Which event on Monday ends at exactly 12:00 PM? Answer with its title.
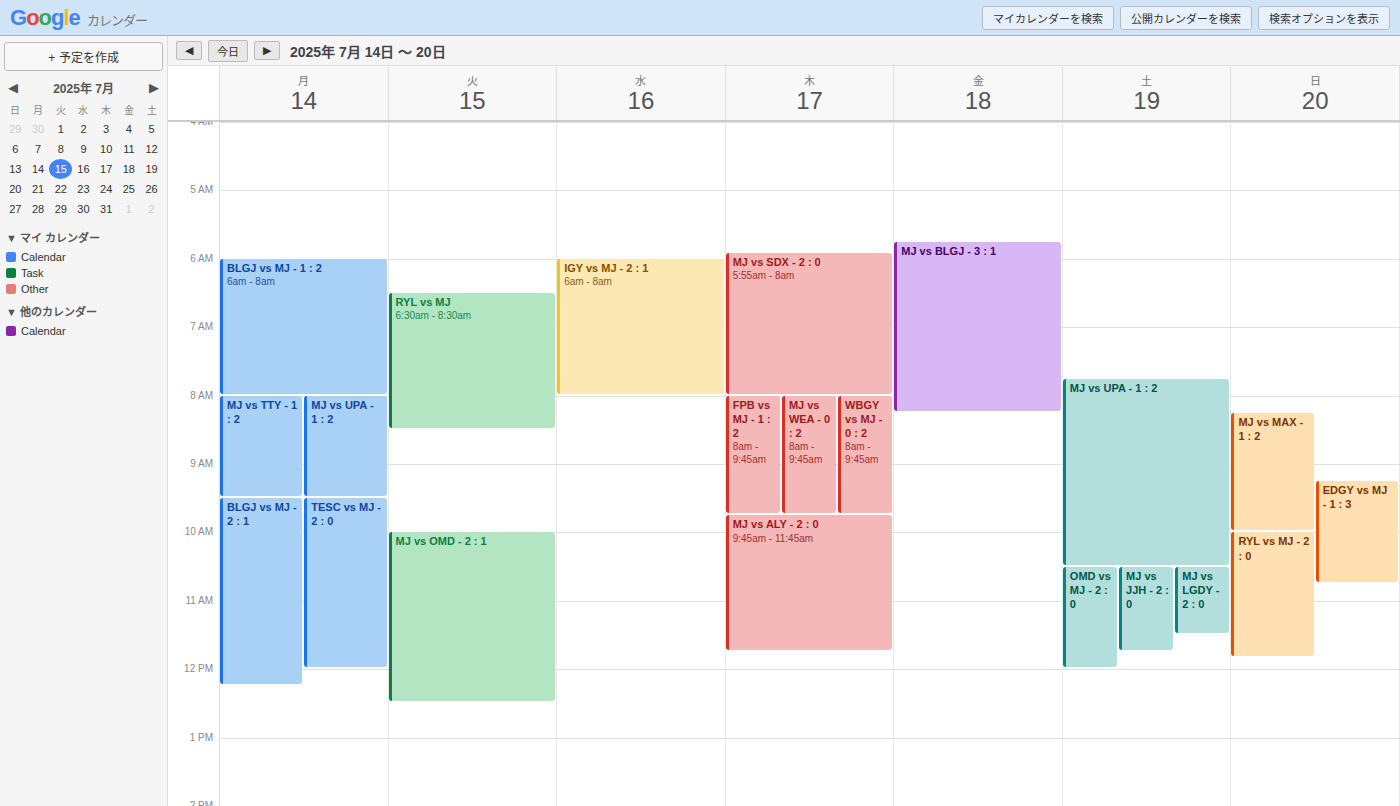
"TESC vs MJ - 2 : 0"